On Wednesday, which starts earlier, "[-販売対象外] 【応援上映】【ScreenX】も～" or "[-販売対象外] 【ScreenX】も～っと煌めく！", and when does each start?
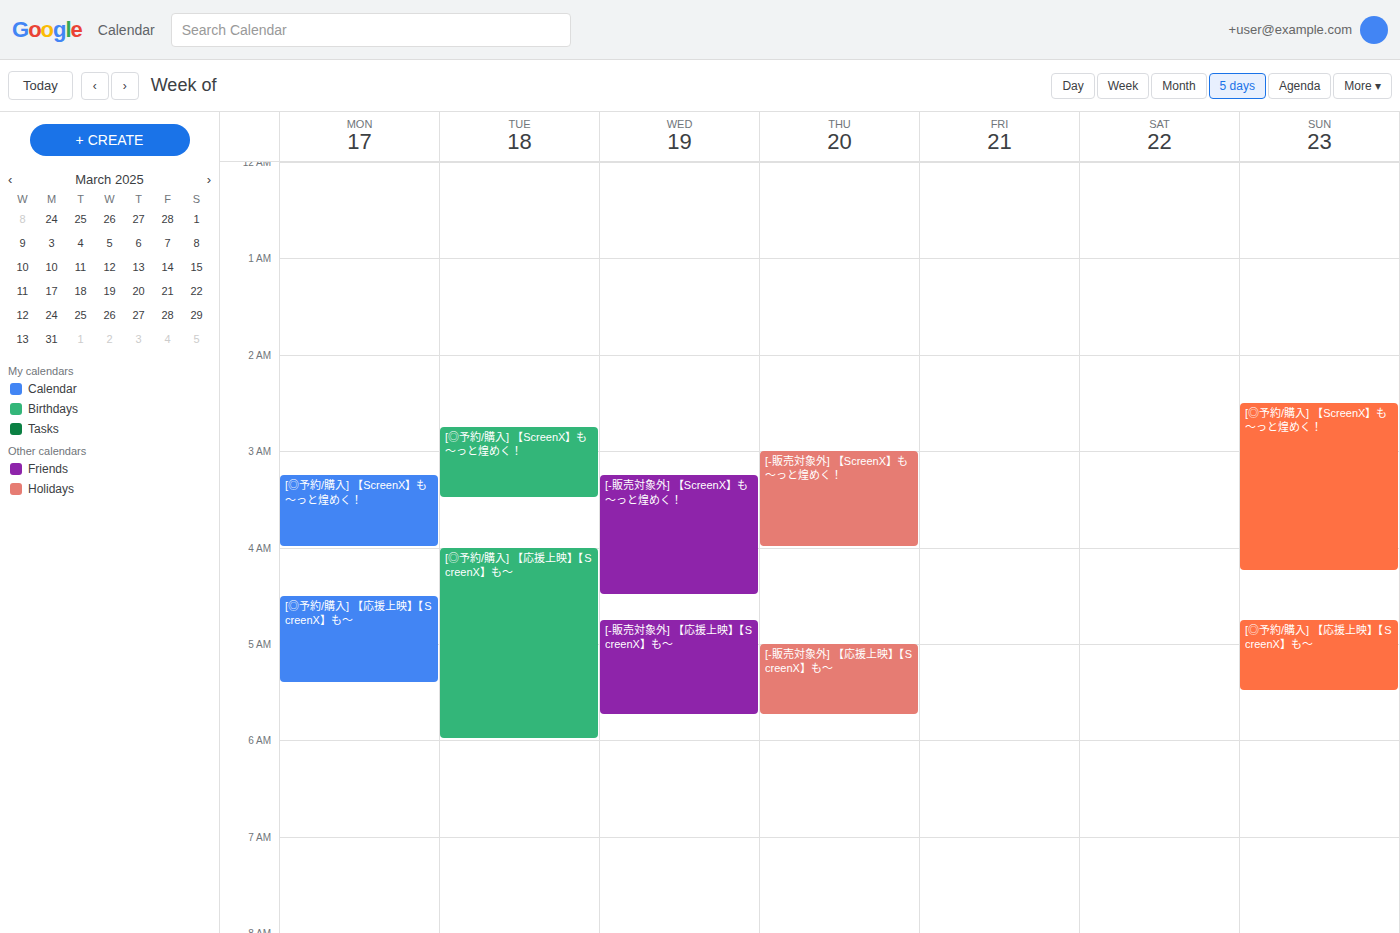
"[-販売対象外] 【ScreenX】も～っと煌めく！" 3:15 AM; "[-販売対象外] 【応援上映】【ScreenX】も～" 4:45 AM.